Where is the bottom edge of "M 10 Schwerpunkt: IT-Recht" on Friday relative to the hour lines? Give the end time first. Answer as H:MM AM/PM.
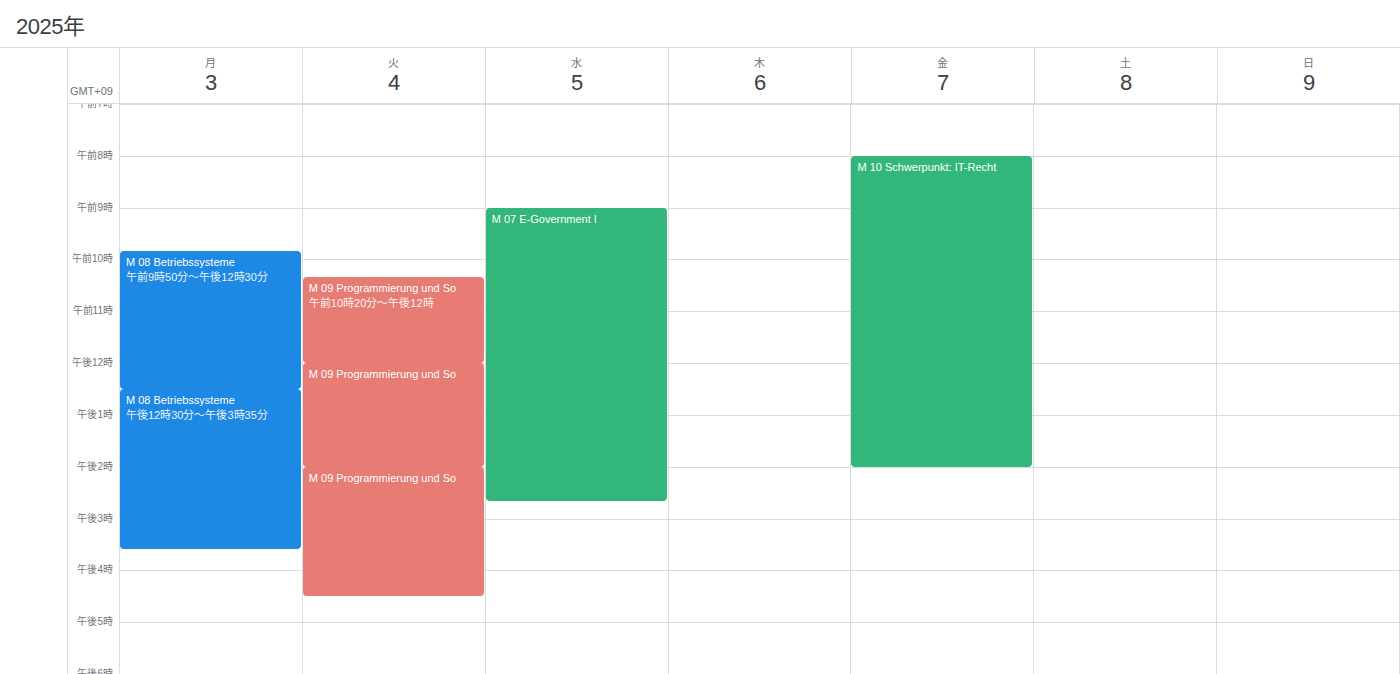
2:00 PM -- exactly on the 2 PM line.